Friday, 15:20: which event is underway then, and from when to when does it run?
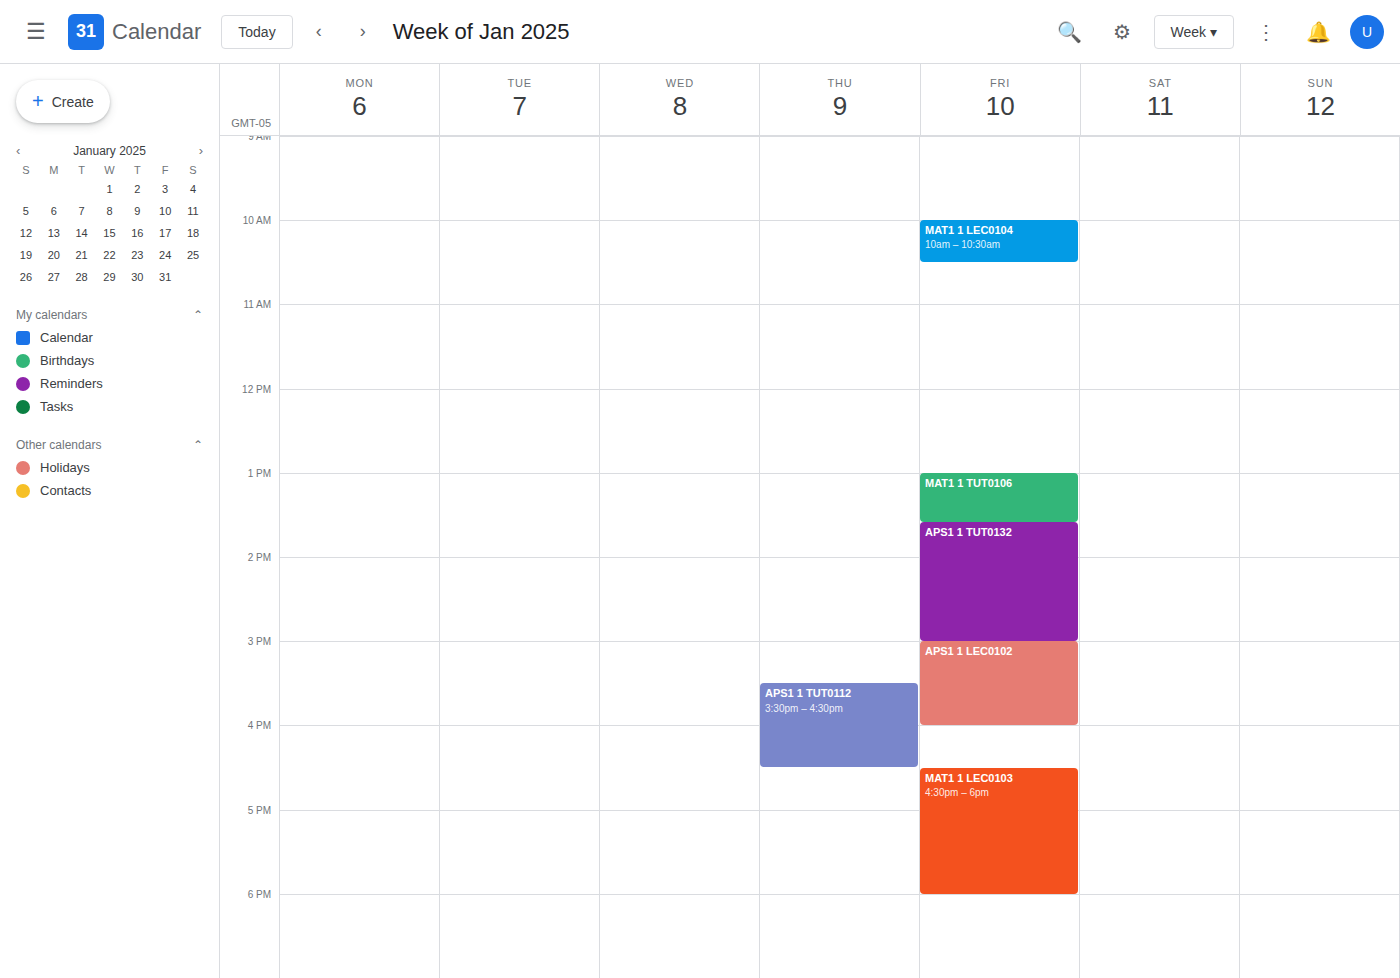
"APS1 1 LEC0102", 15:00 to 16:00